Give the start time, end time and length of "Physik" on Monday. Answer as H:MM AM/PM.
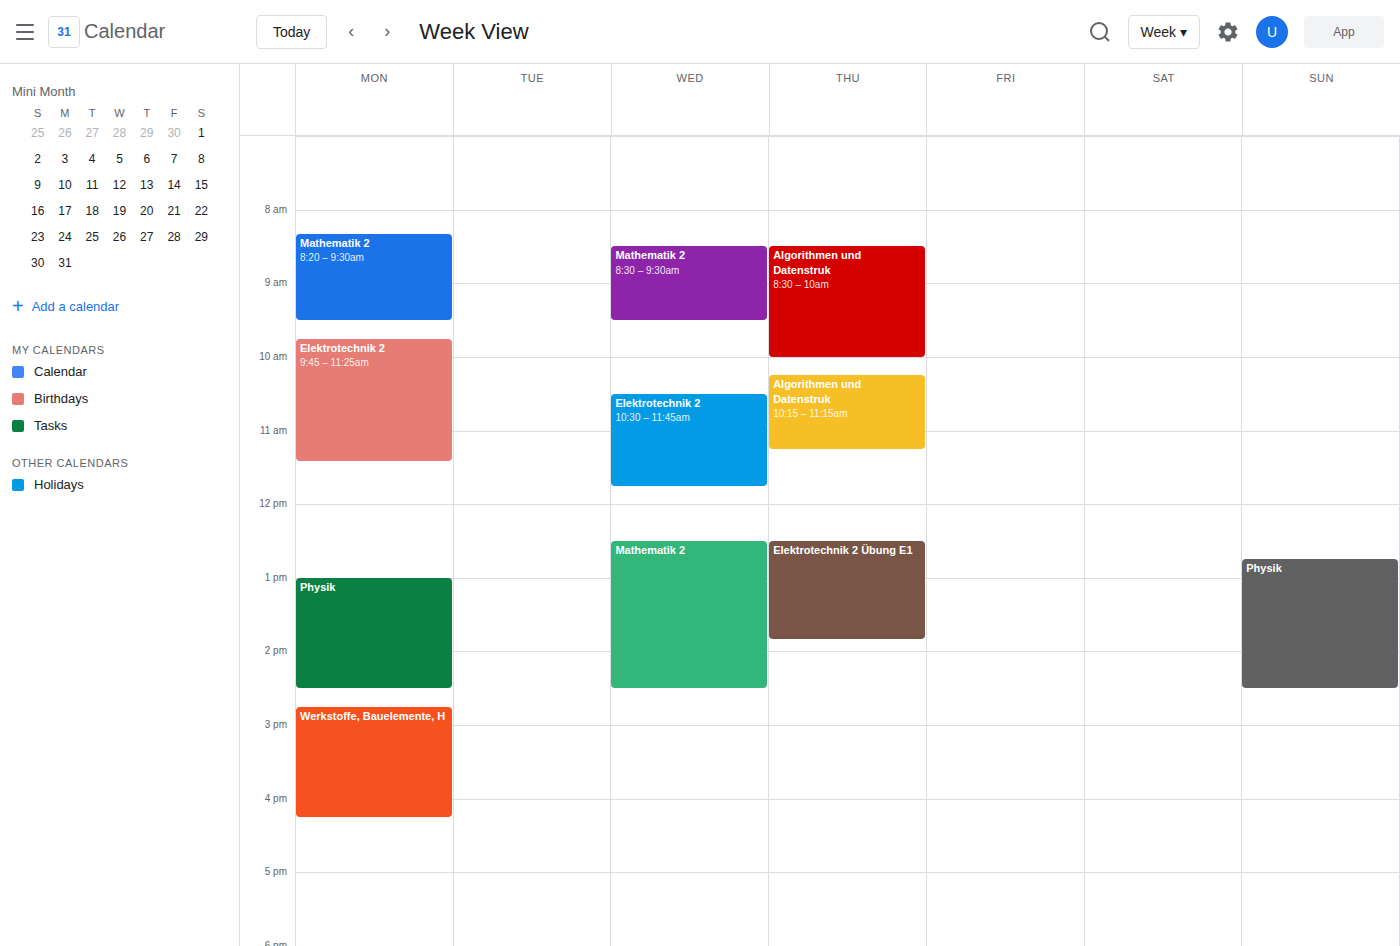
1:00 PM to 2:30 PM, 1 hour 30 minutes